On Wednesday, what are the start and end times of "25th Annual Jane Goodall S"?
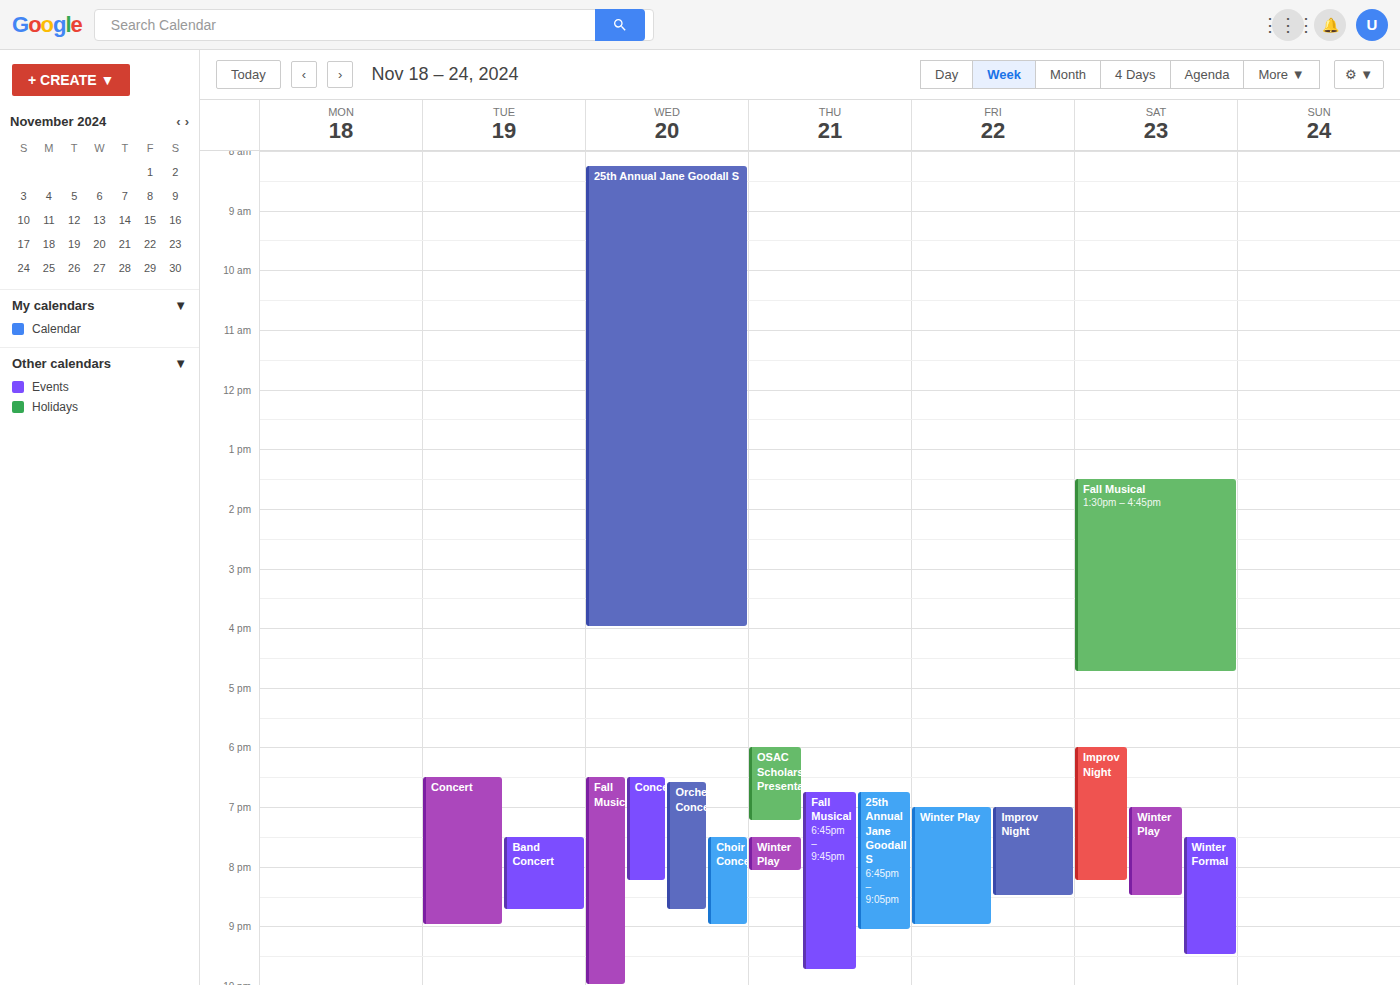
8:15 AM to 4:00 PM